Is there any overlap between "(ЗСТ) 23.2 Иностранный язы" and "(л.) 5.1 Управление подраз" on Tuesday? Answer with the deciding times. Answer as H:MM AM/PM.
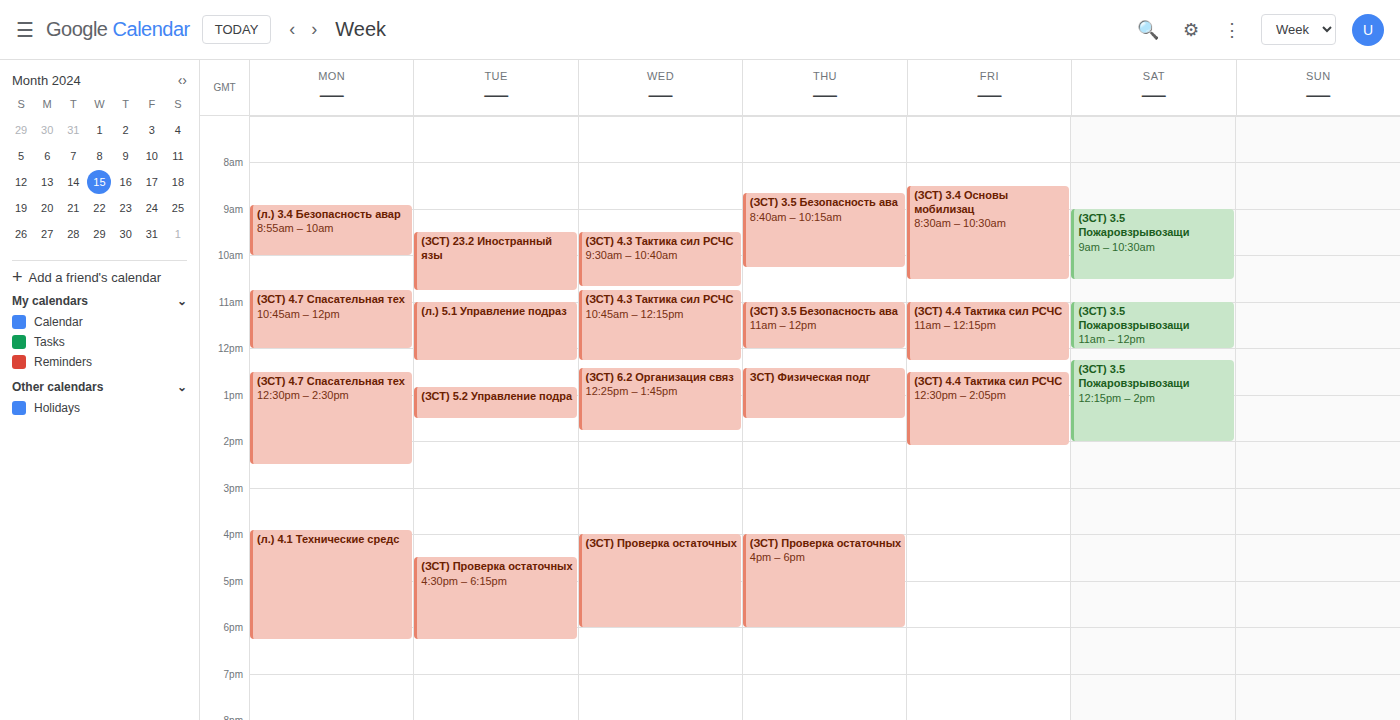
"(ЗСТ) 23.2 Иностранный язы" ends at 10:45 AM and "(л.) 5.1 Управление подраз" starts at 11:00 AM -- no overlap.